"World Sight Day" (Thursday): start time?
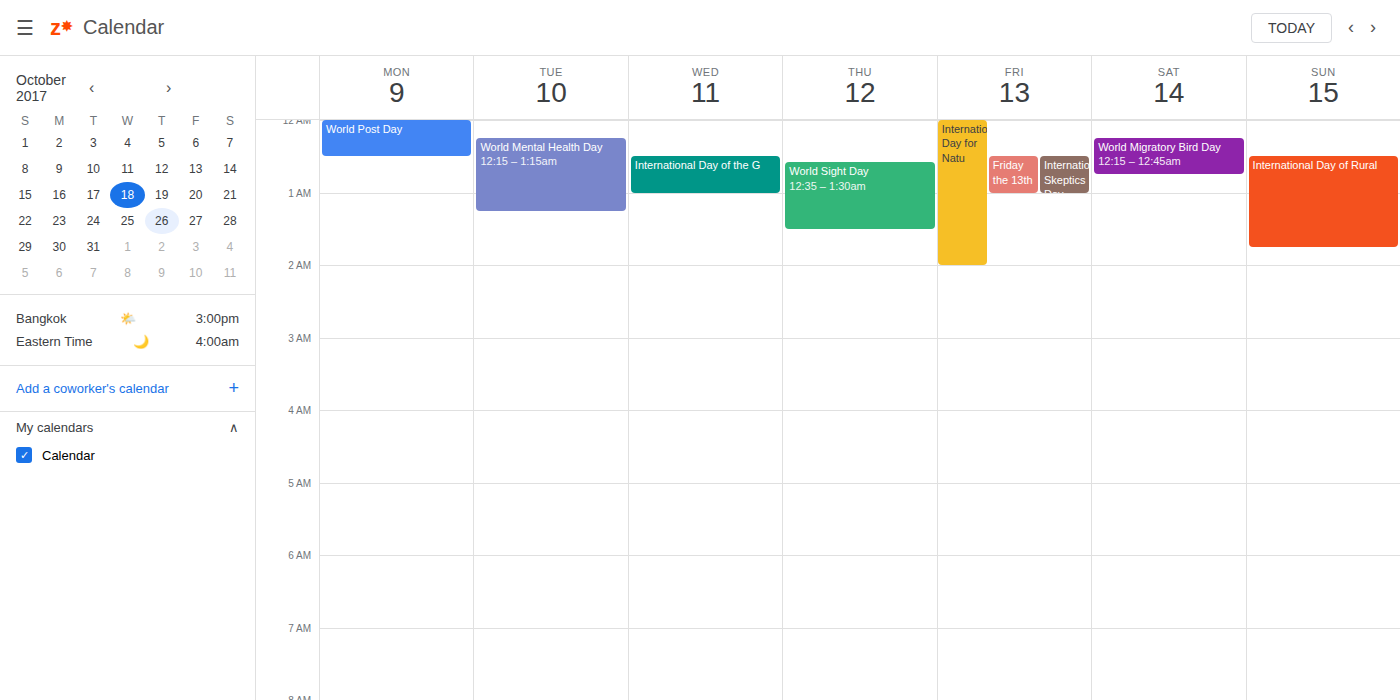
12:35 AM